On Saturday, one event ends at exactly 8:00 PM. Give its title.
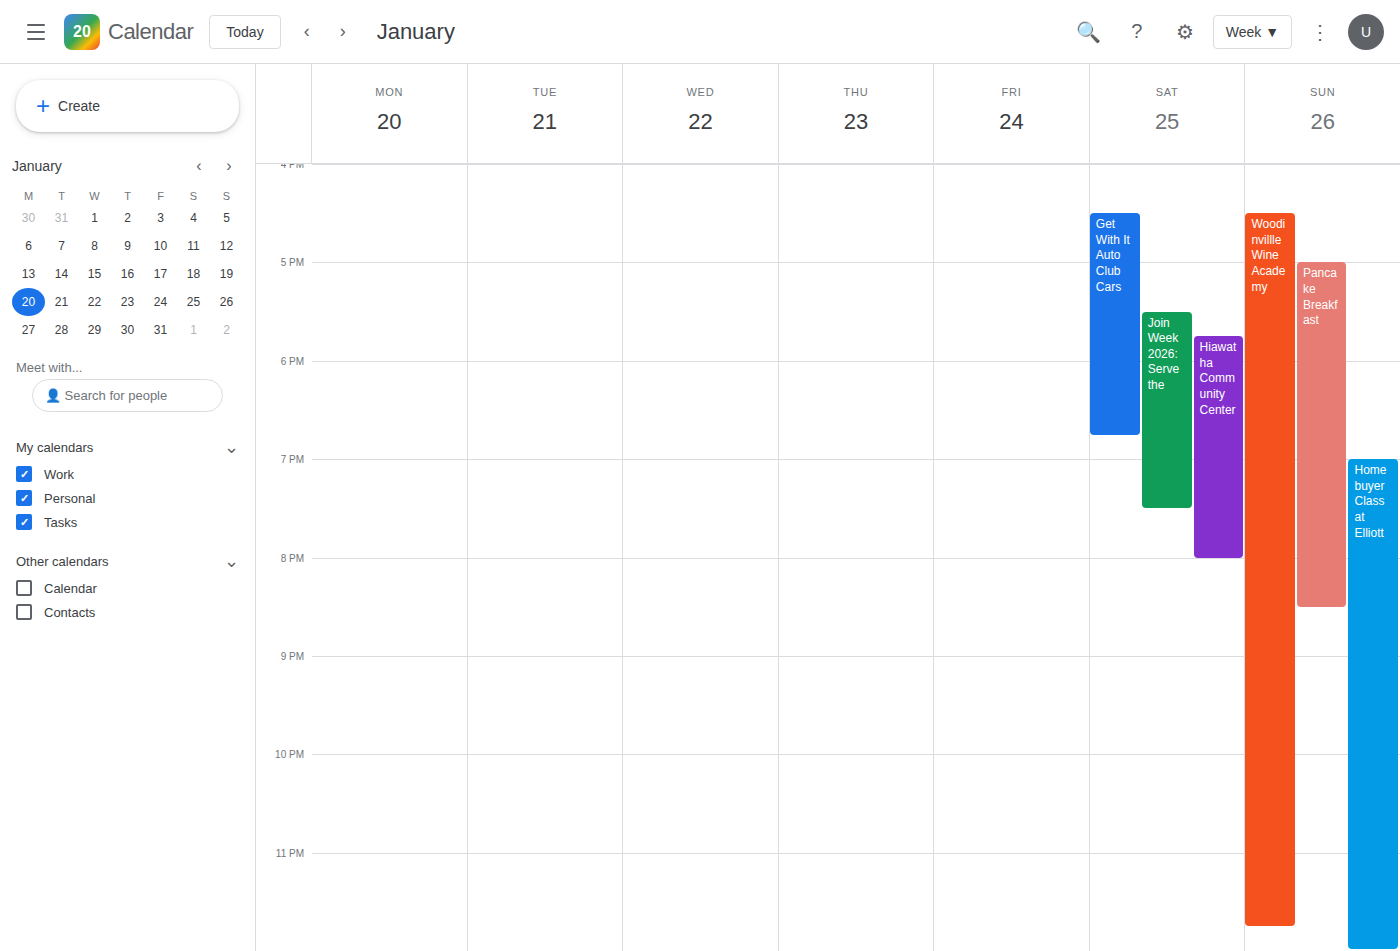
"Hiawatha Community Center"